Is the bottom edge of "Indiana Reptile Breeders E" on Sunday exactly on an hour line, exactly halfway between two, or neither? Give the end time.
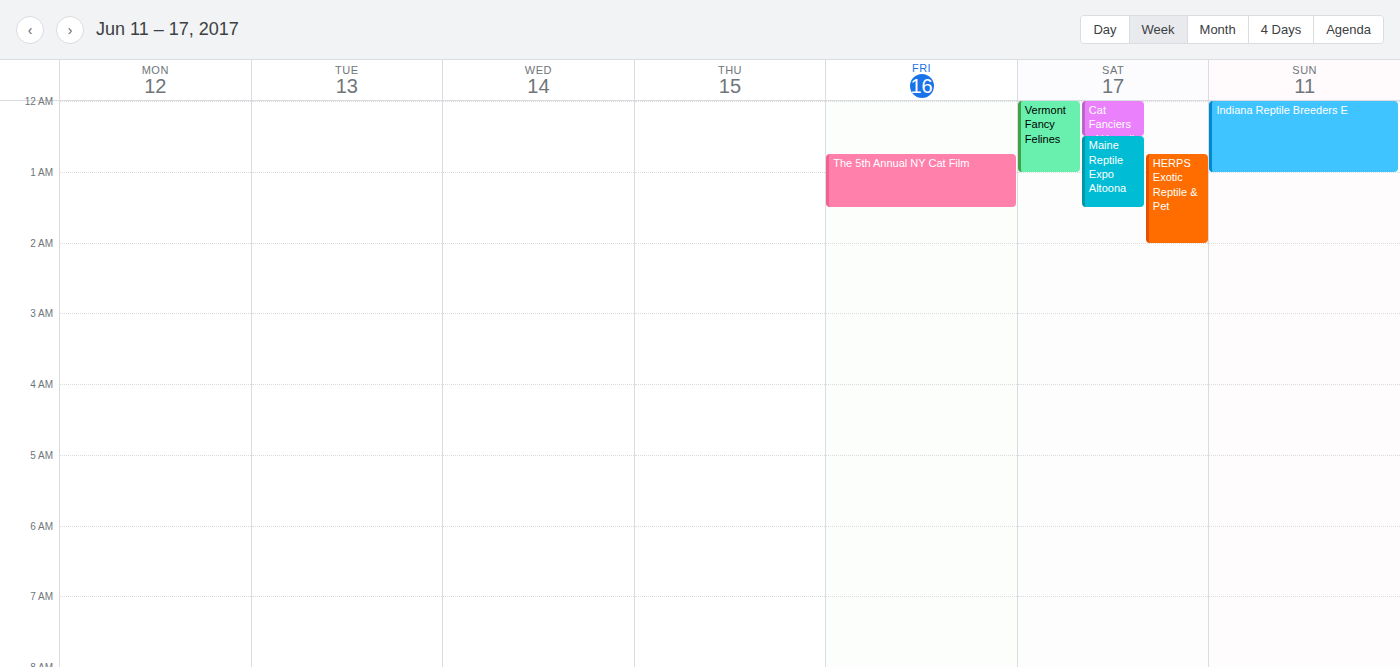
1:00 AM -- exactly on the 1 AM line.